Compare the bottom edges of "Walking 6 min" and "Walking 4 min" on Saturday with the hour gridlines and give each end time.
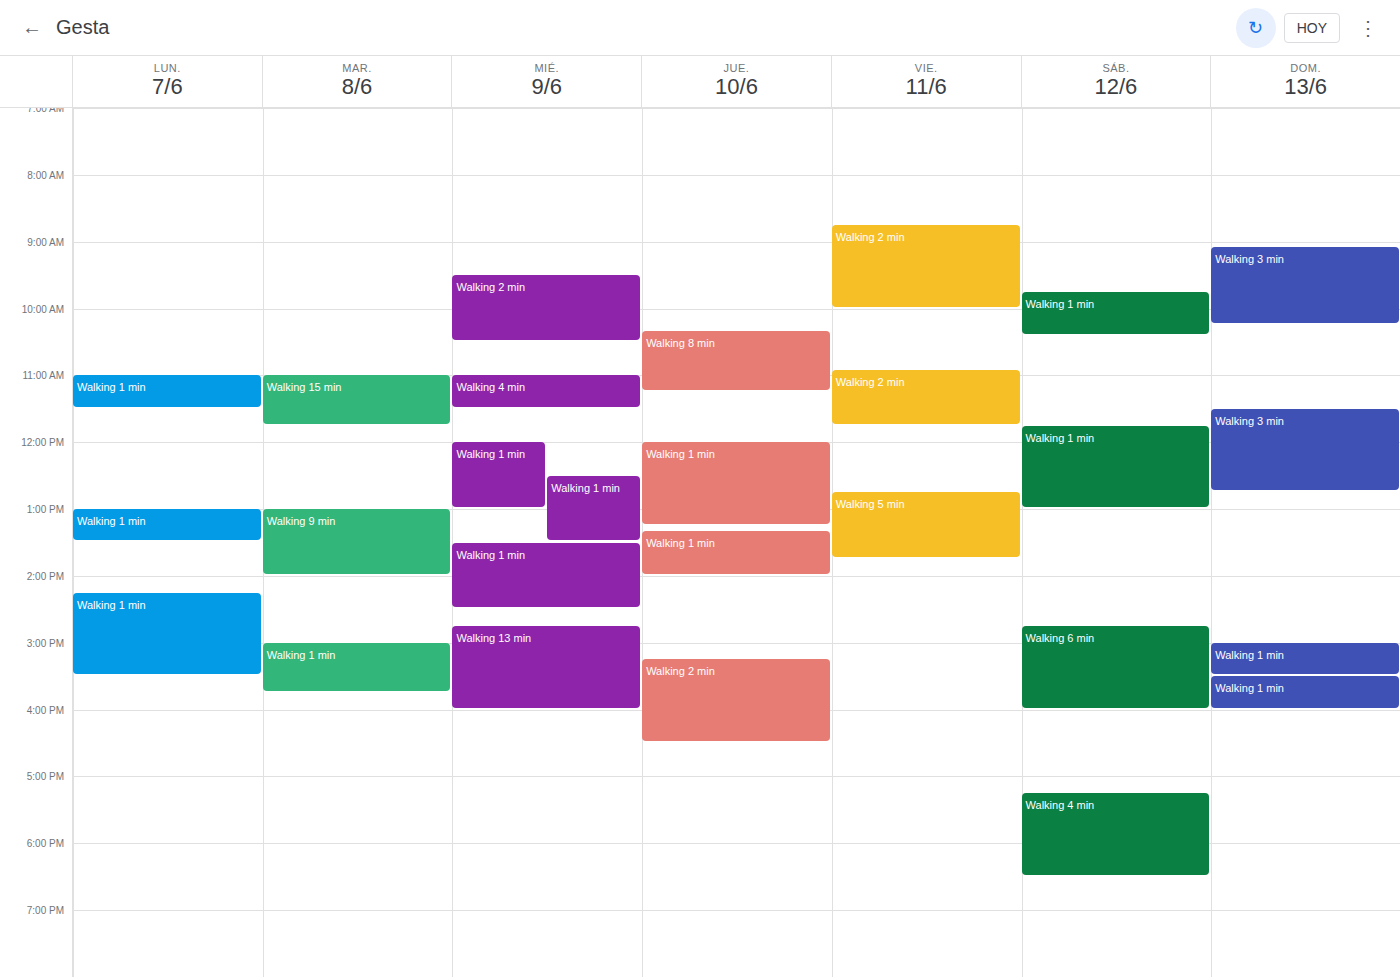
"Walking 6 min": 4:00 PM, exactly on the 4 PM line. "Walking 4 min": 6:30 PM, halfway between the 6 PM and 7 PM lines.